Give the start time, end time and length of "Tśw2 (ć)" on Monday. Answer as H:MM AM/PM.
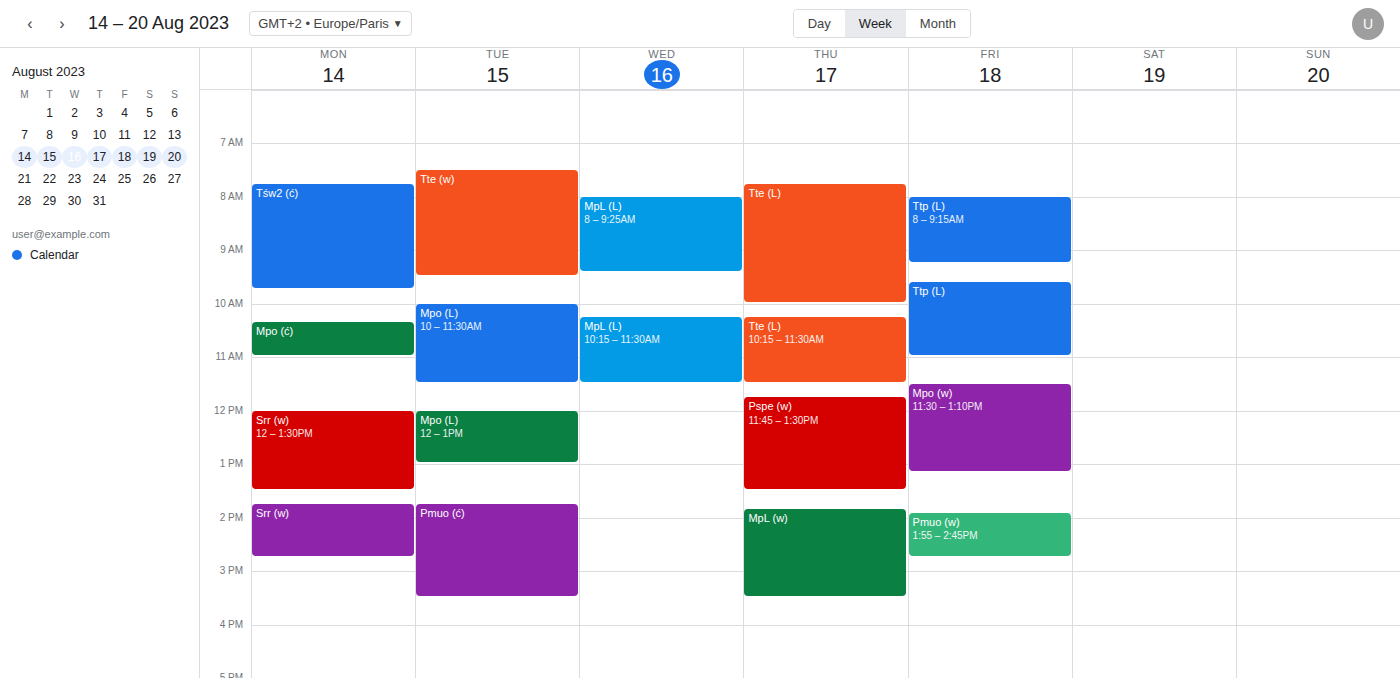
7:45 AM to 9:45 AM, 2 hours